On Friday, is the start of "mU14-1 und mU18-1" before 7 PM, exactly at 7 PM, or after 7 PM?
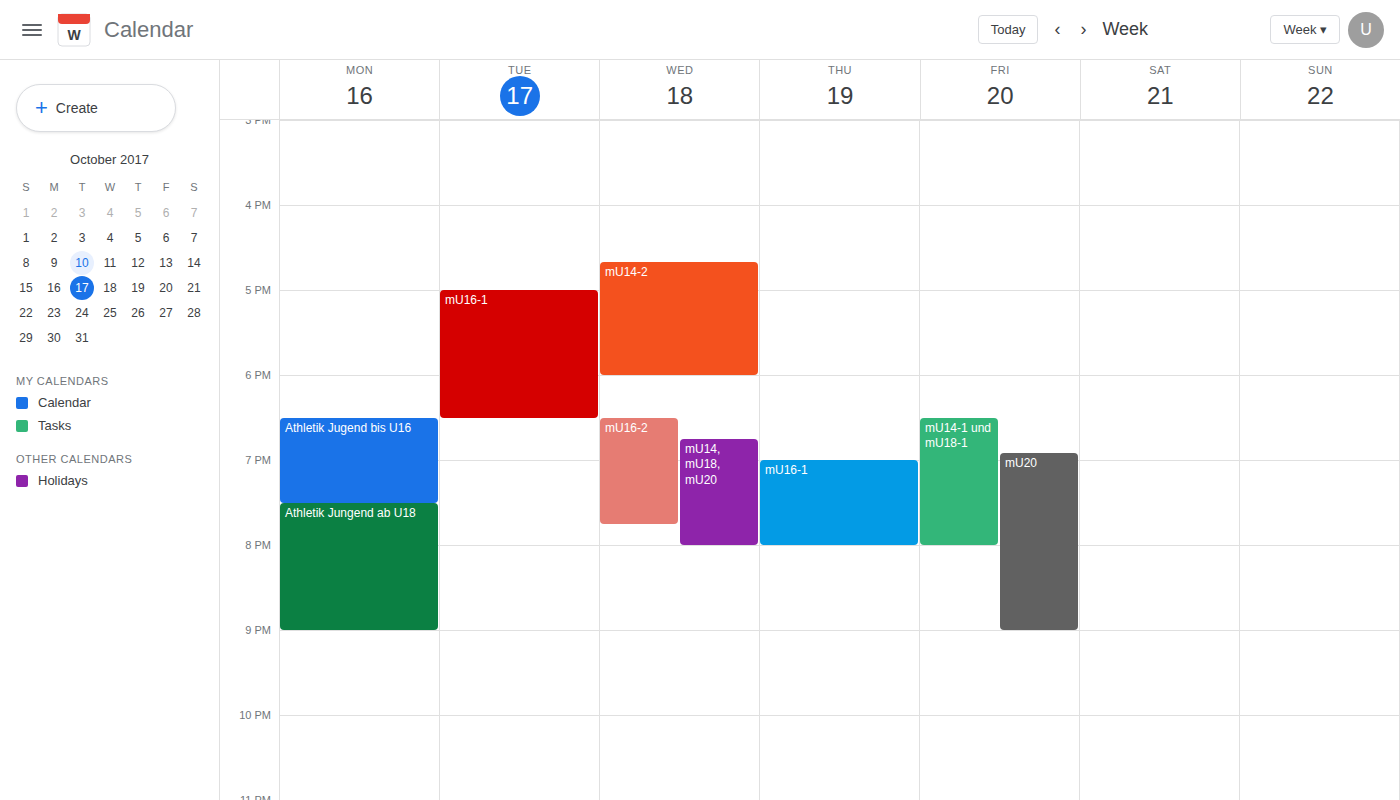
6:30 PM -- before 7 PM, 30 minutes above the 7 PM line.